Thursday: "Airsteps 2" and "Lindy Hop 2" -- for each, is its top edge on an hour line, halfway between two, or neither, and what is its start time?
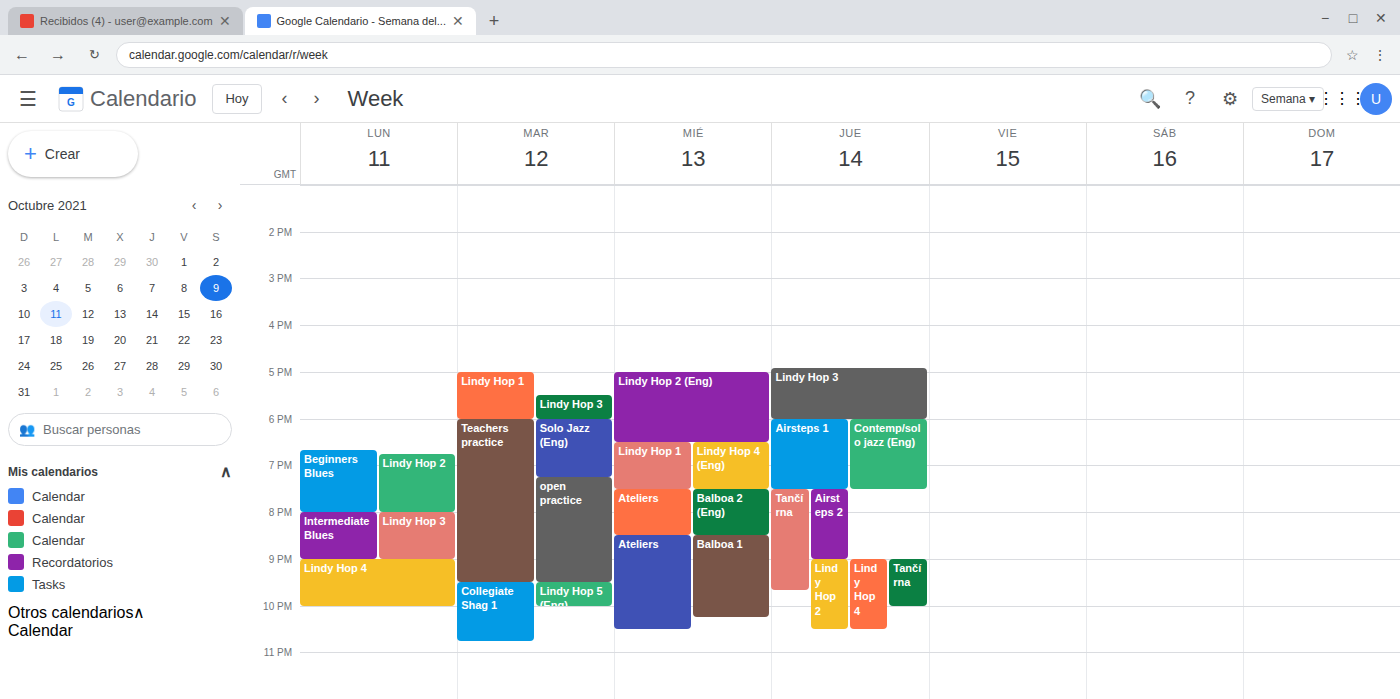
"Airsteps 2": 7:30 PM, halfway between the 7 PM and 8 PM lines. "Lindy Hop 2": 9:00 PM, exactly on the 9 PM line.